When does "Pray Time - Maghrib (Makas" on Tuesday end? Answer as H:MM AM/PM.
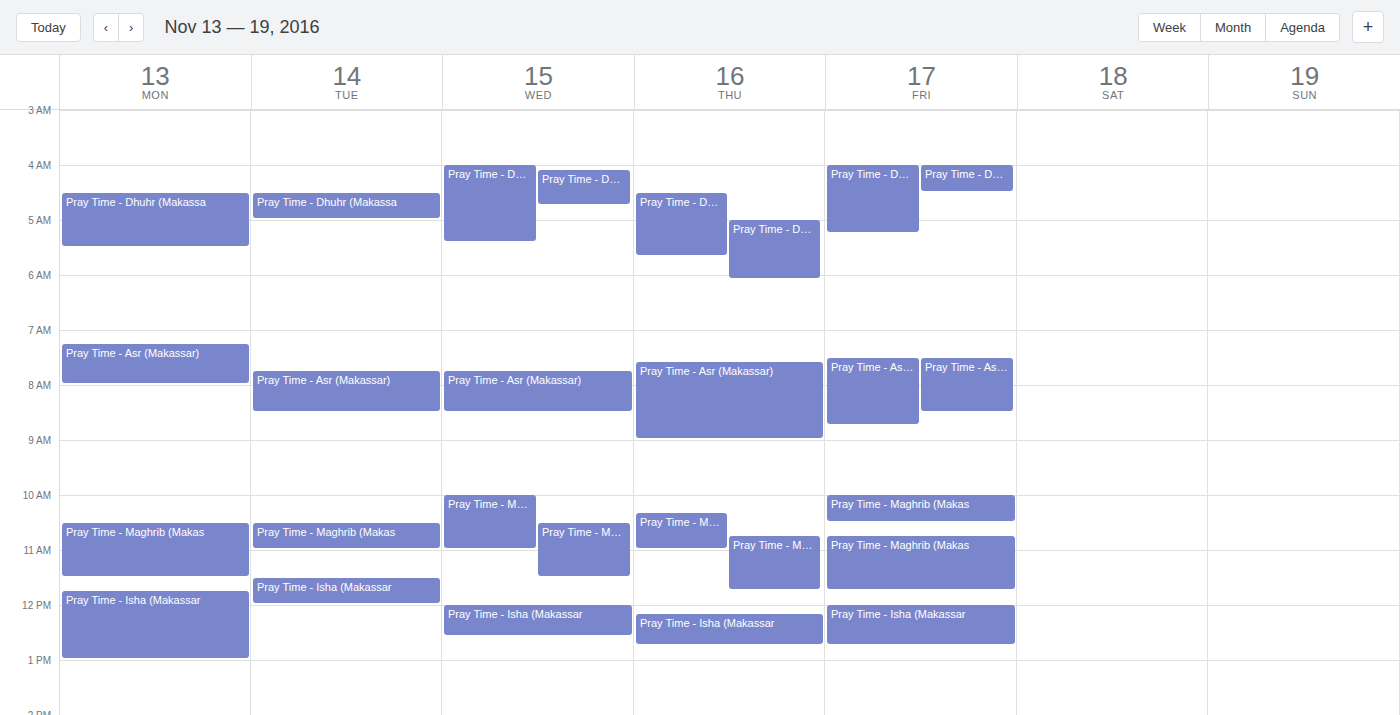
11:00 AM